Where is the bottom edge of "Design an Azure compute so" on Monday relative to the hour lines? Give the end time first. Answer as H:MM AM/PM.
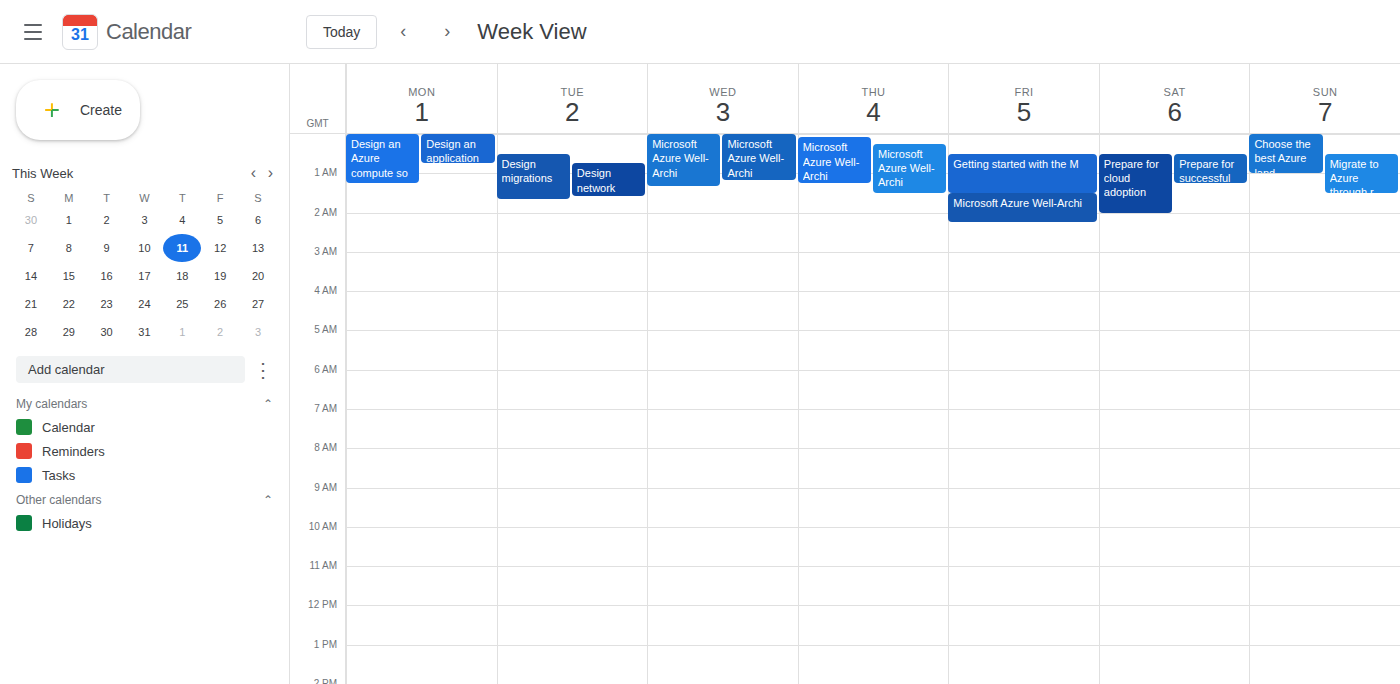
1:15 AM -- neither: a quarter of the way from the 1 AM line to the 2 AM line.